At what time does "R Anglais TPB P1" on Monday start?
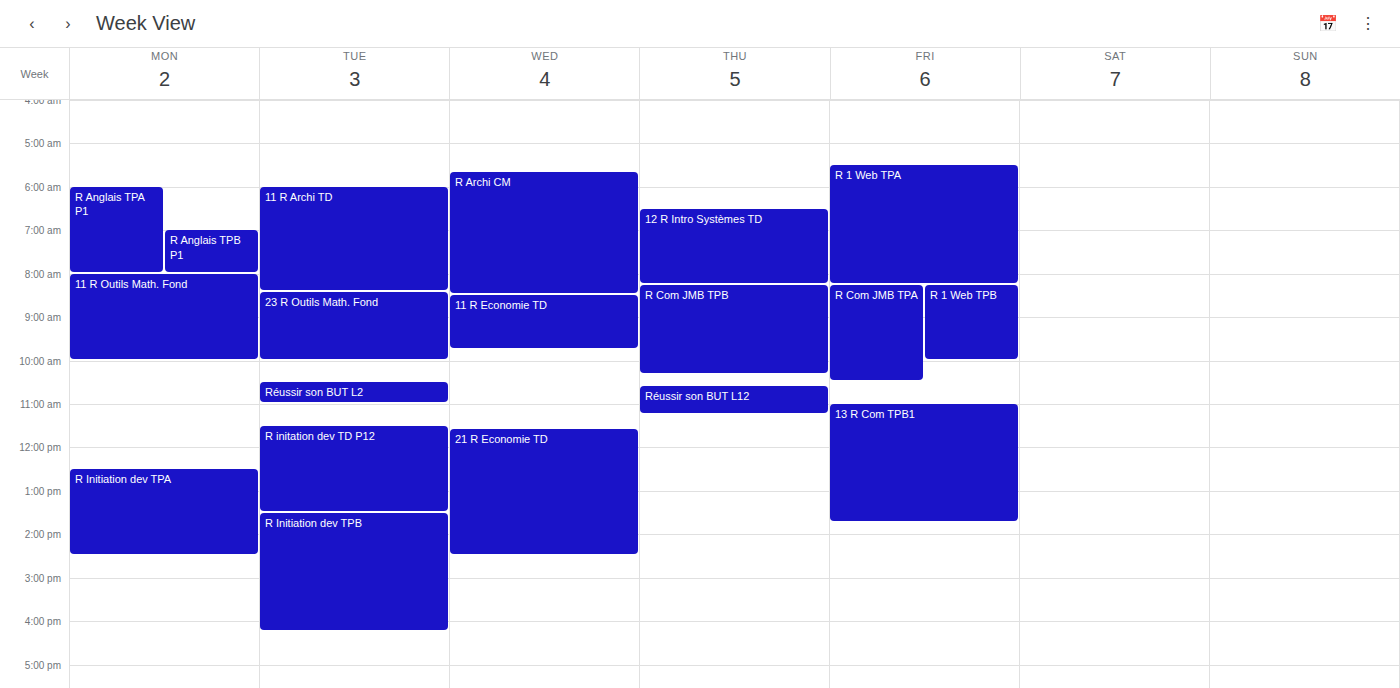
7:00 AM